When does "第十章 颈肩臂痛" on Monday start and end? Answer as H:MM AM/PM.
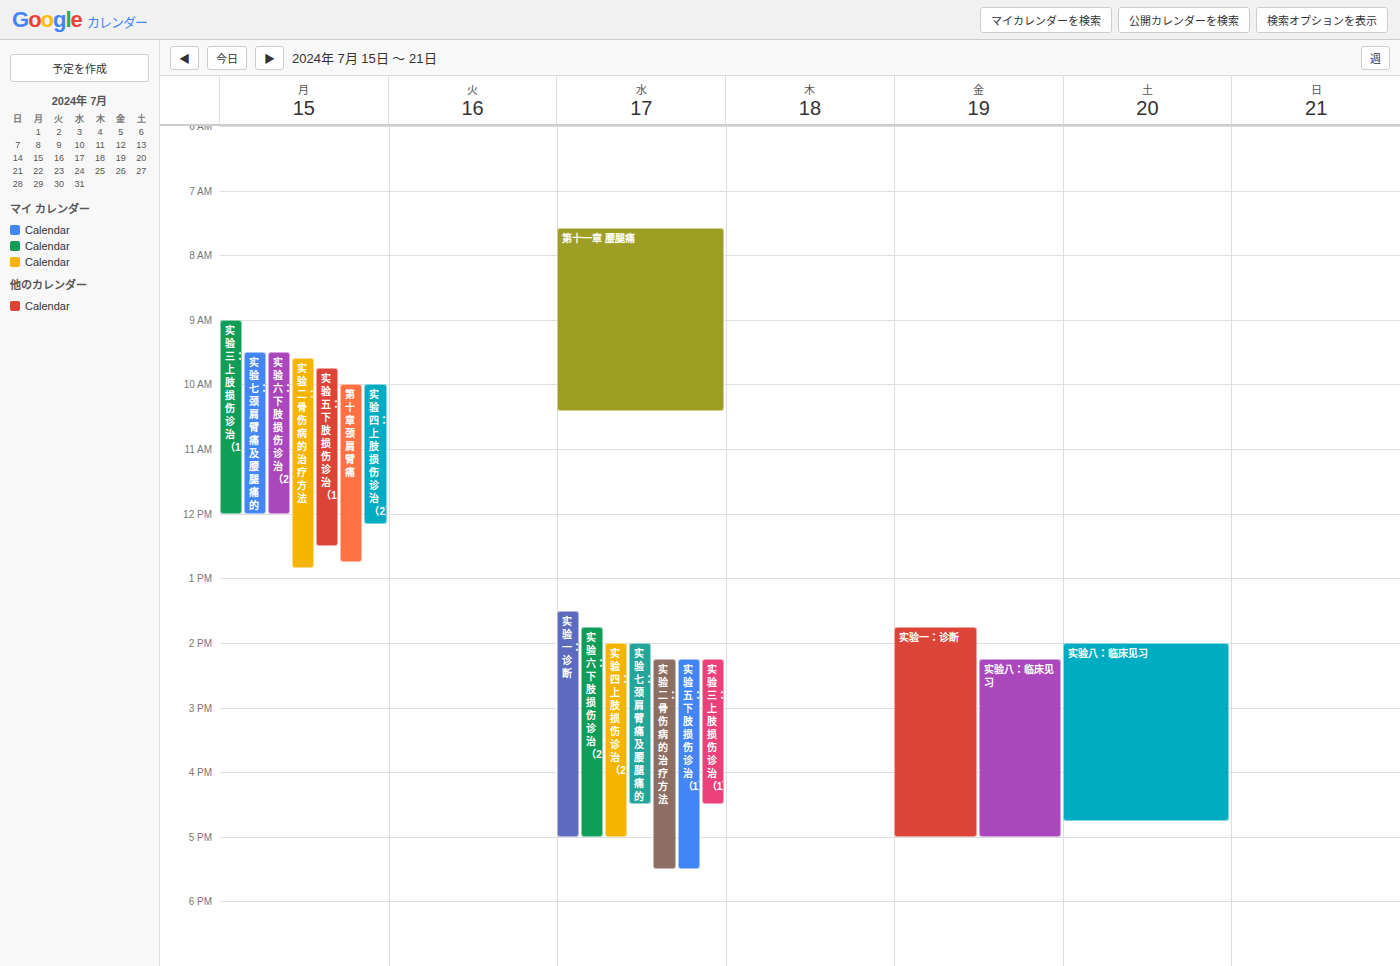
10:00 AM to 12:45 PM